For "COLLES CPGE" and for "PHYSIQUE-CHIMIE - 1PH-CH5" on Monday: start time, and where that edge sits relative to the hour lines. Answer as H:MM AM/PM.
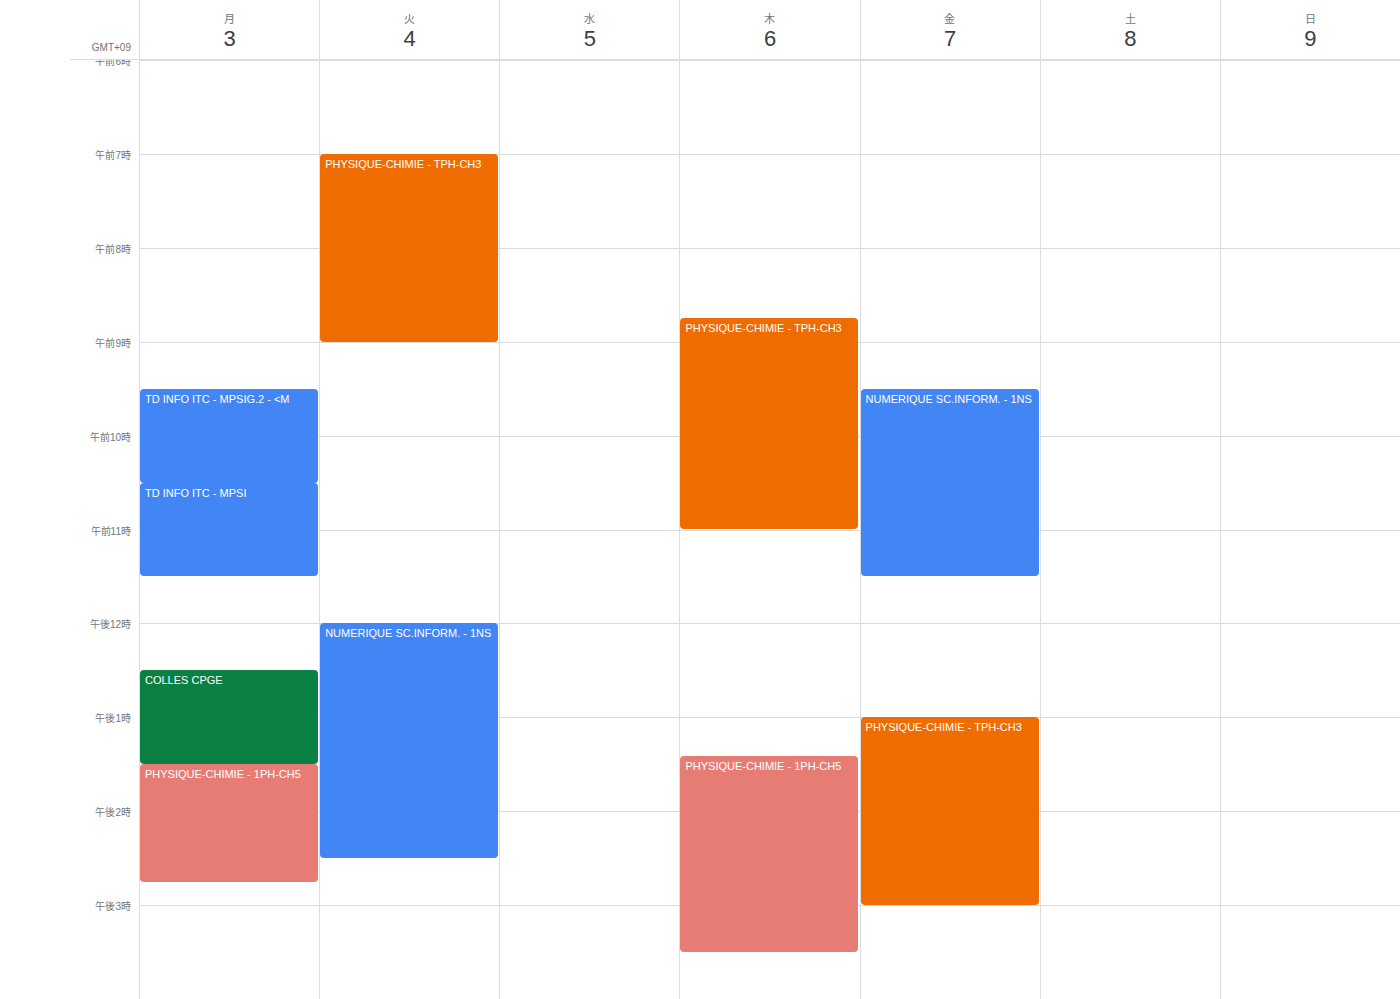
"COLLES CPGE": 12:30 PM, halfway between the 12 PM and 1 PM lines. "PHYSIQUE-CHIMIE - 1PH-CH5": 1:30 PM, halfway between the 1 PM and 2 PM lines.